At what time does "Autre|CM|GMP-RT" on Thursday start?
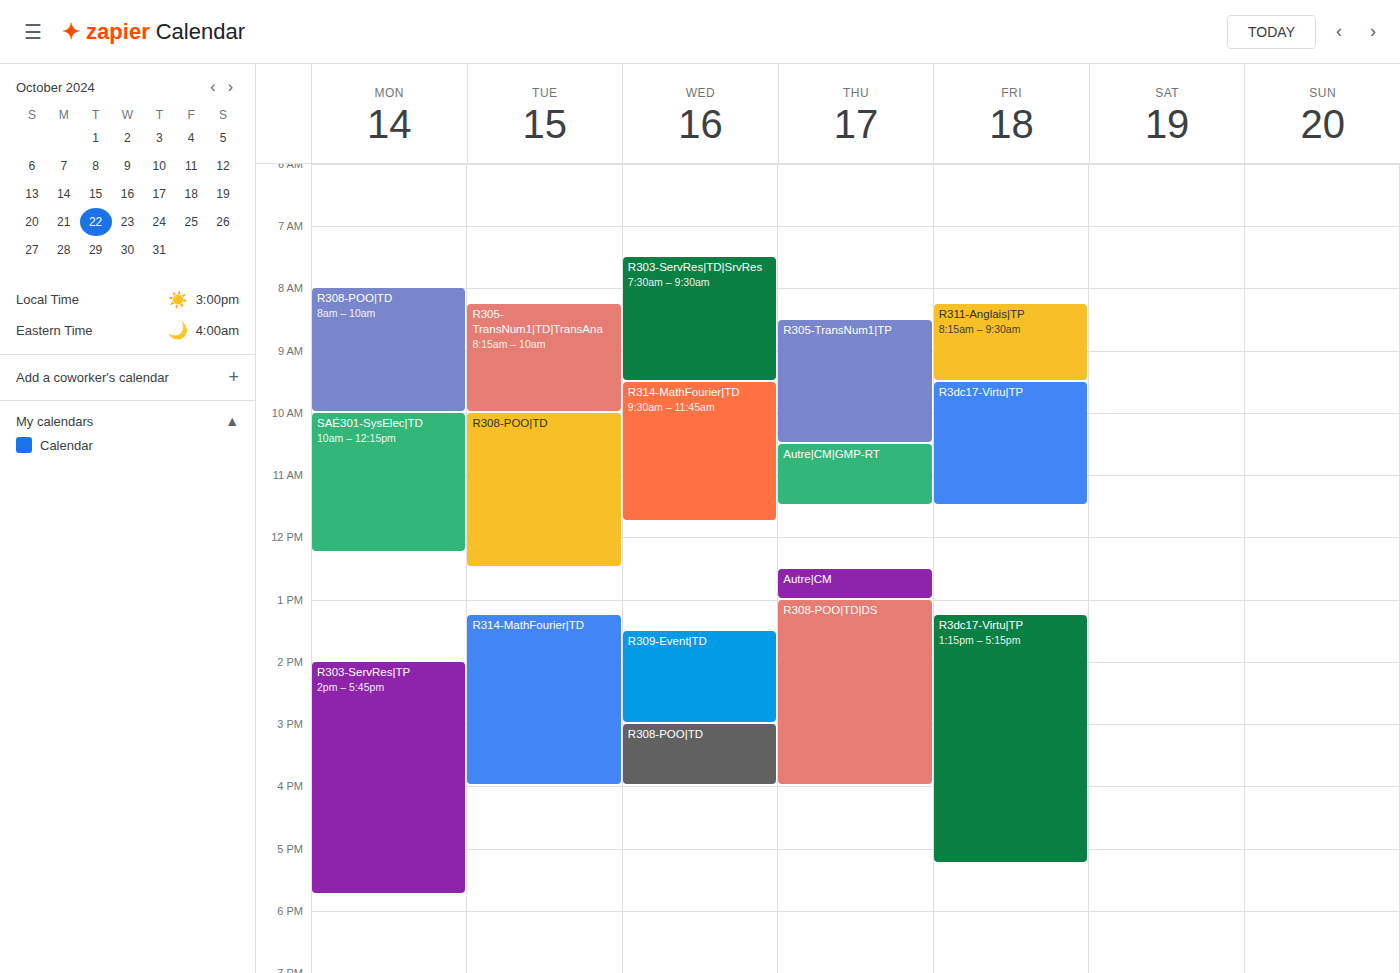
10:30 AM